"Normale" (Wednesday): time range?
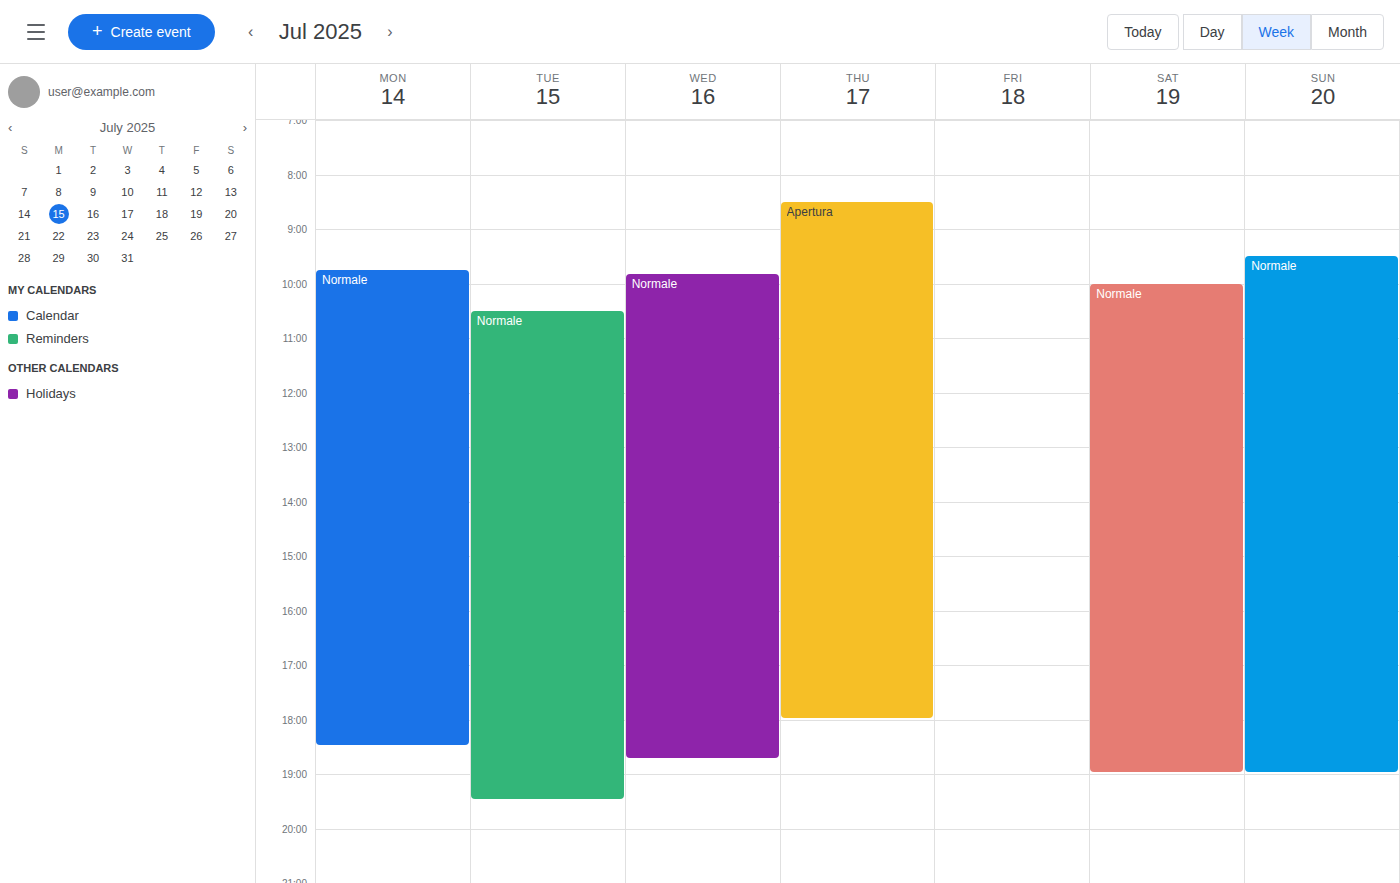
9:50 AM to 6:45 PM